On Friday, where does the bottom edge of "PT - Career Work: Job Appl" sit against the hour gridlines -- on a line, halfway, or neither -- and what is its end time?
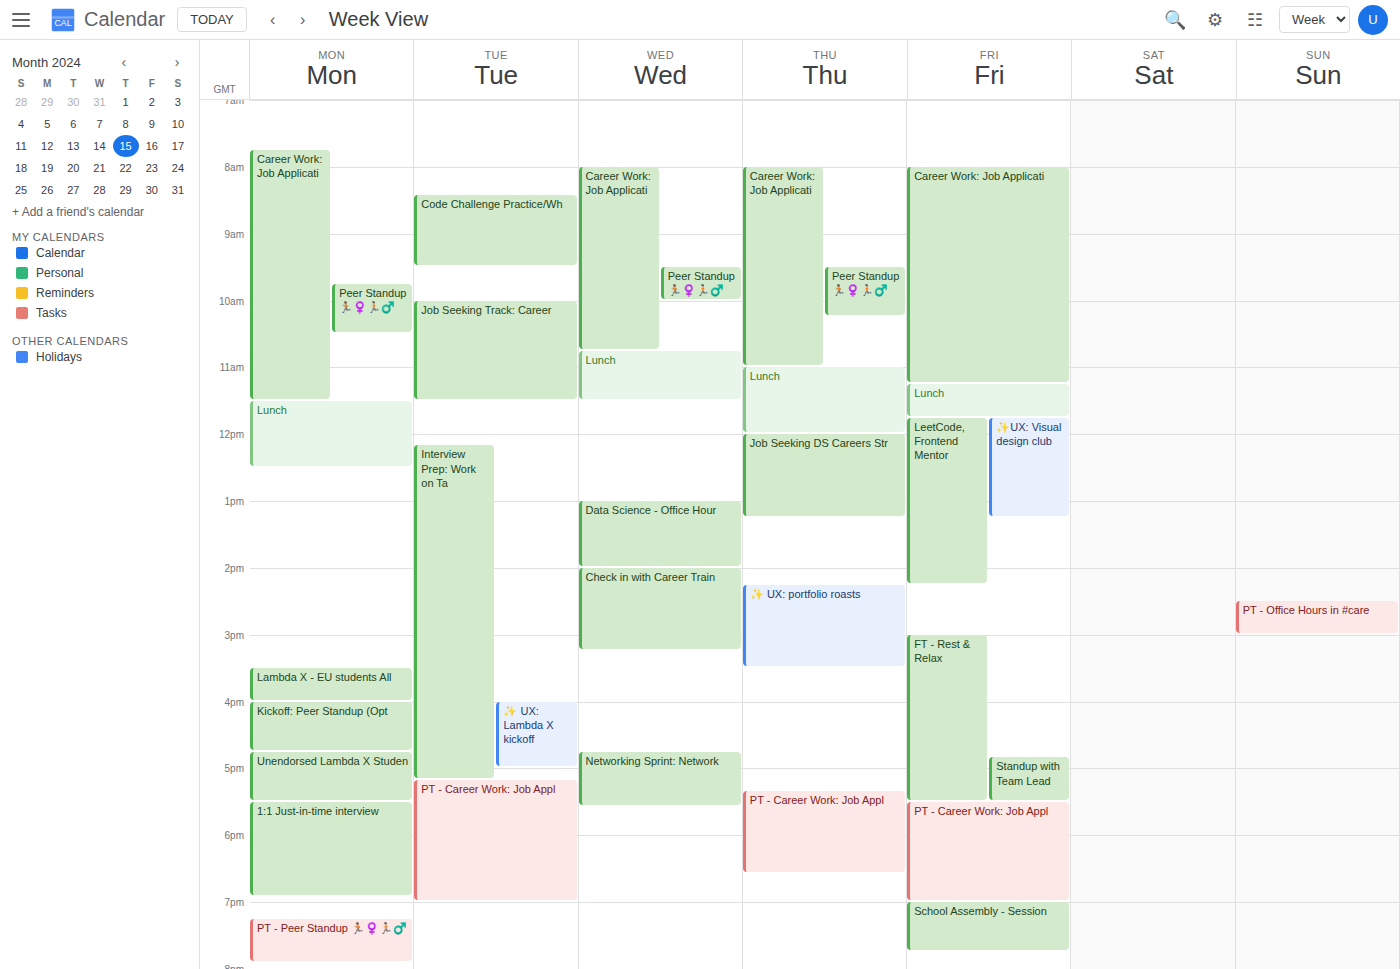
7:00 PM -- exactly on the 7 PM line.